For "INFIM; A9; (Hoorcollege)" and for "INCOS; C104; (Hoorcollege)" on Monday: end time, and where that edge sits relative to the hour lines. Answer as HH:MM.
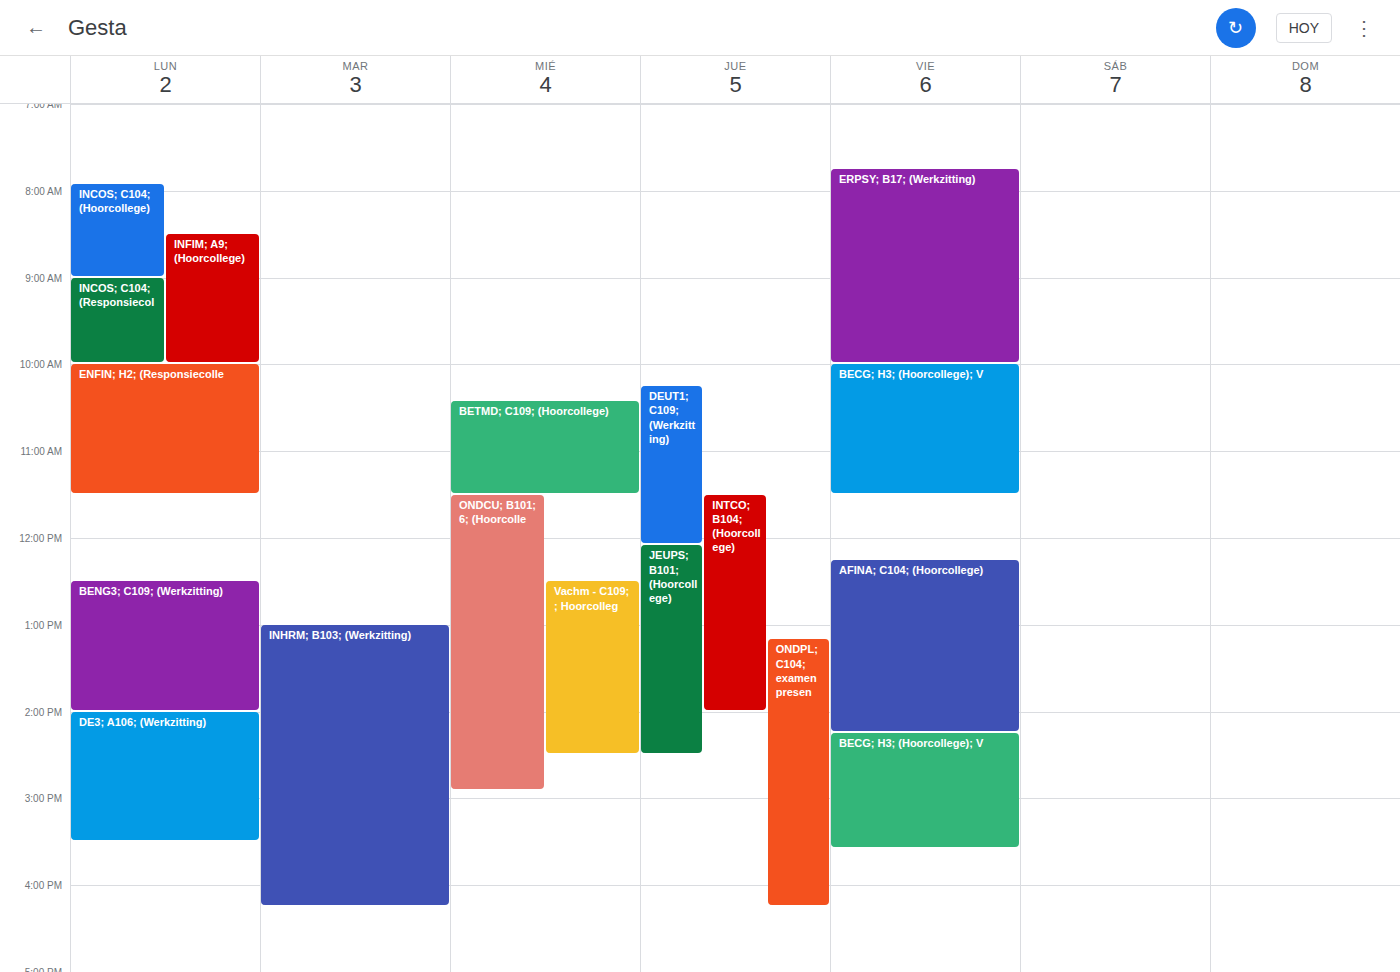
"INFIM; A9; (Hoorcollege)": 10:00, exactly on the 10:00 line. "INCOS; C104; (Hoorcollege)": 09:00, exactly on the 09:00 line.